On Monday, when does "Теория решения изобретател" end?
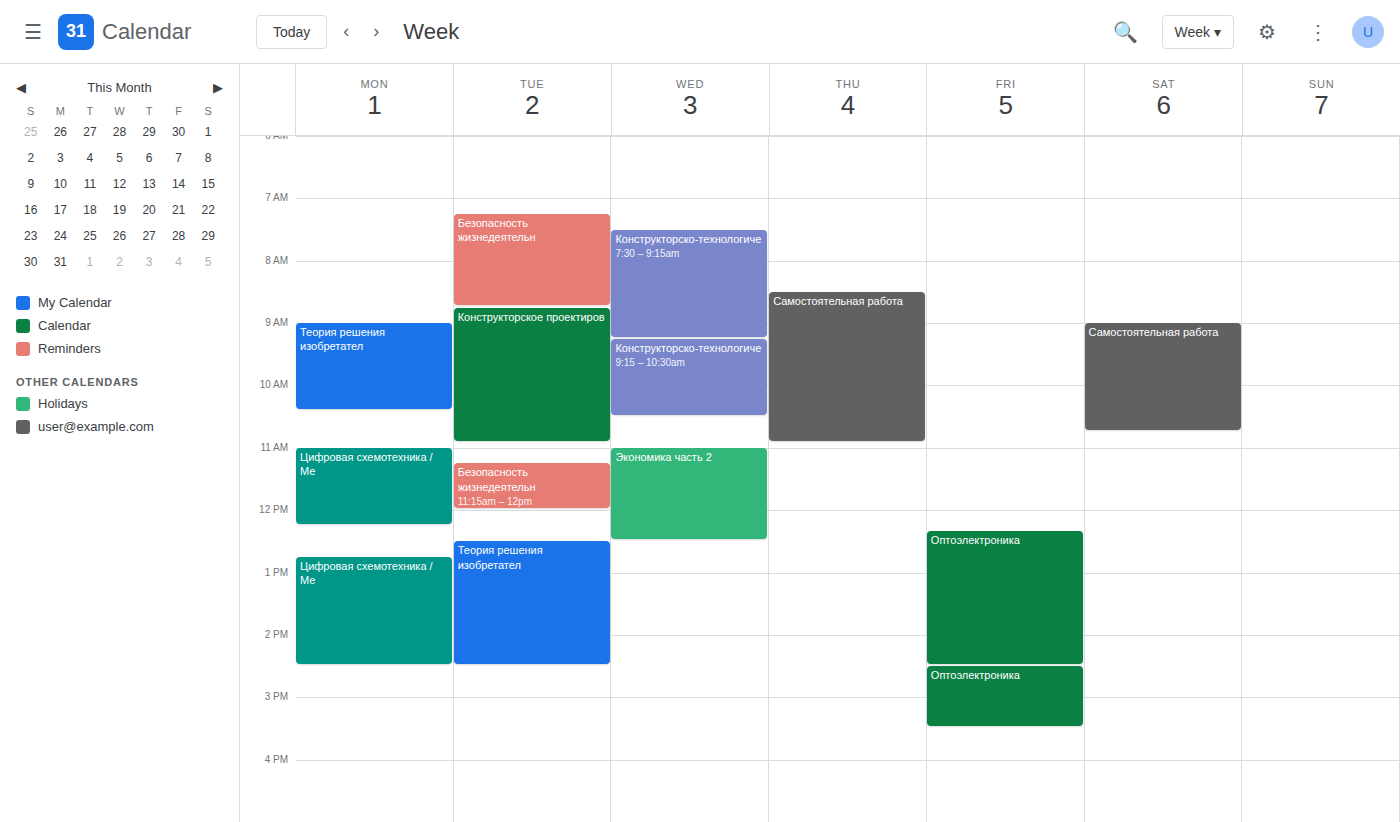
10:25 AM